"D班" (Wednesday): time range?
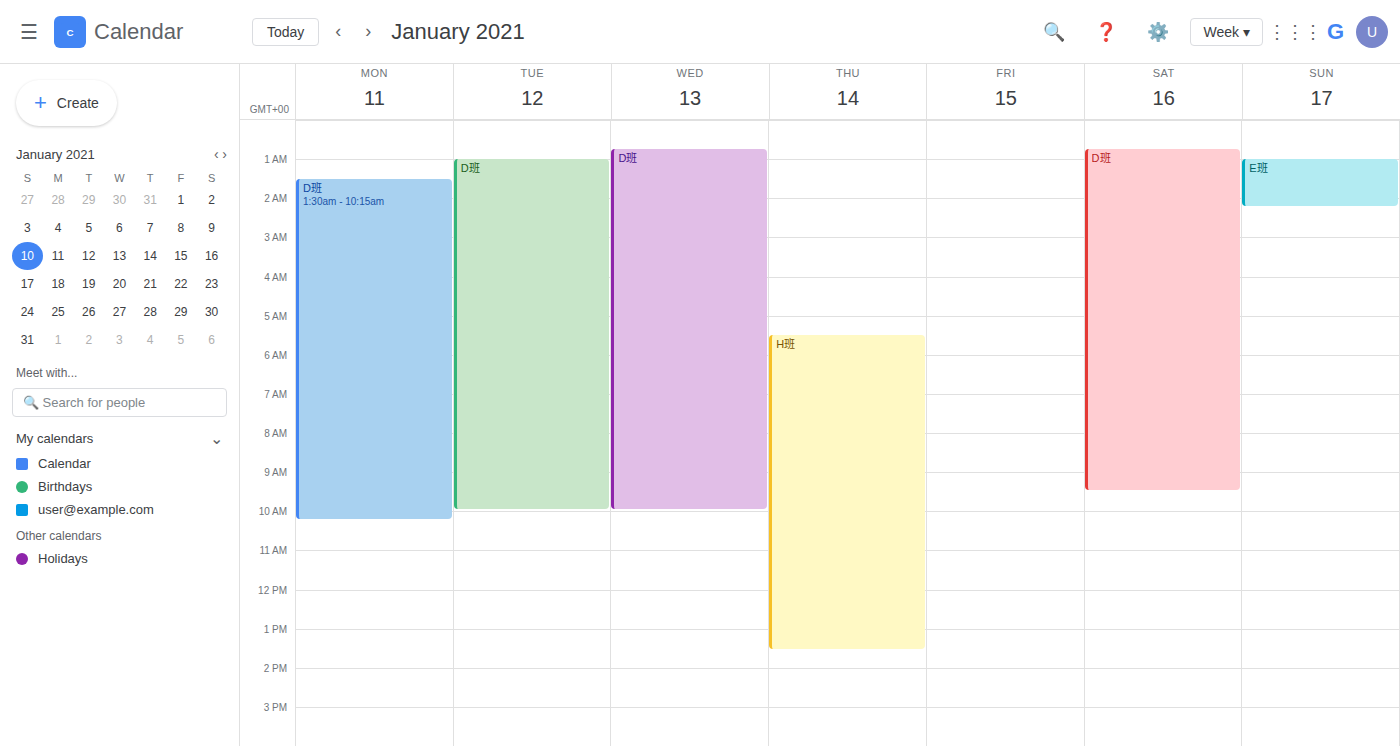
12:45 AM to 10:00 AM